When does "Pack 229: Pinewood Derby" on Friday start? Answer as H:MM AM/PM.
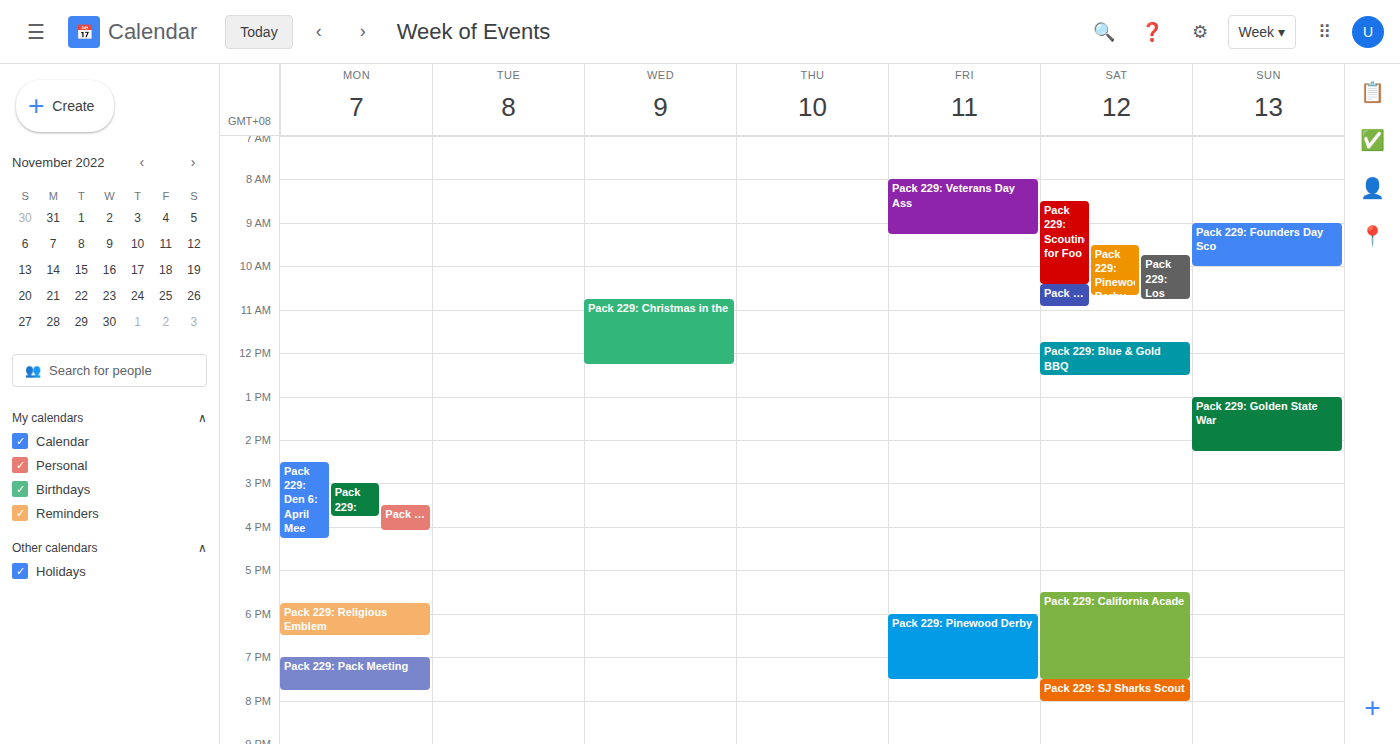
6:00 PM